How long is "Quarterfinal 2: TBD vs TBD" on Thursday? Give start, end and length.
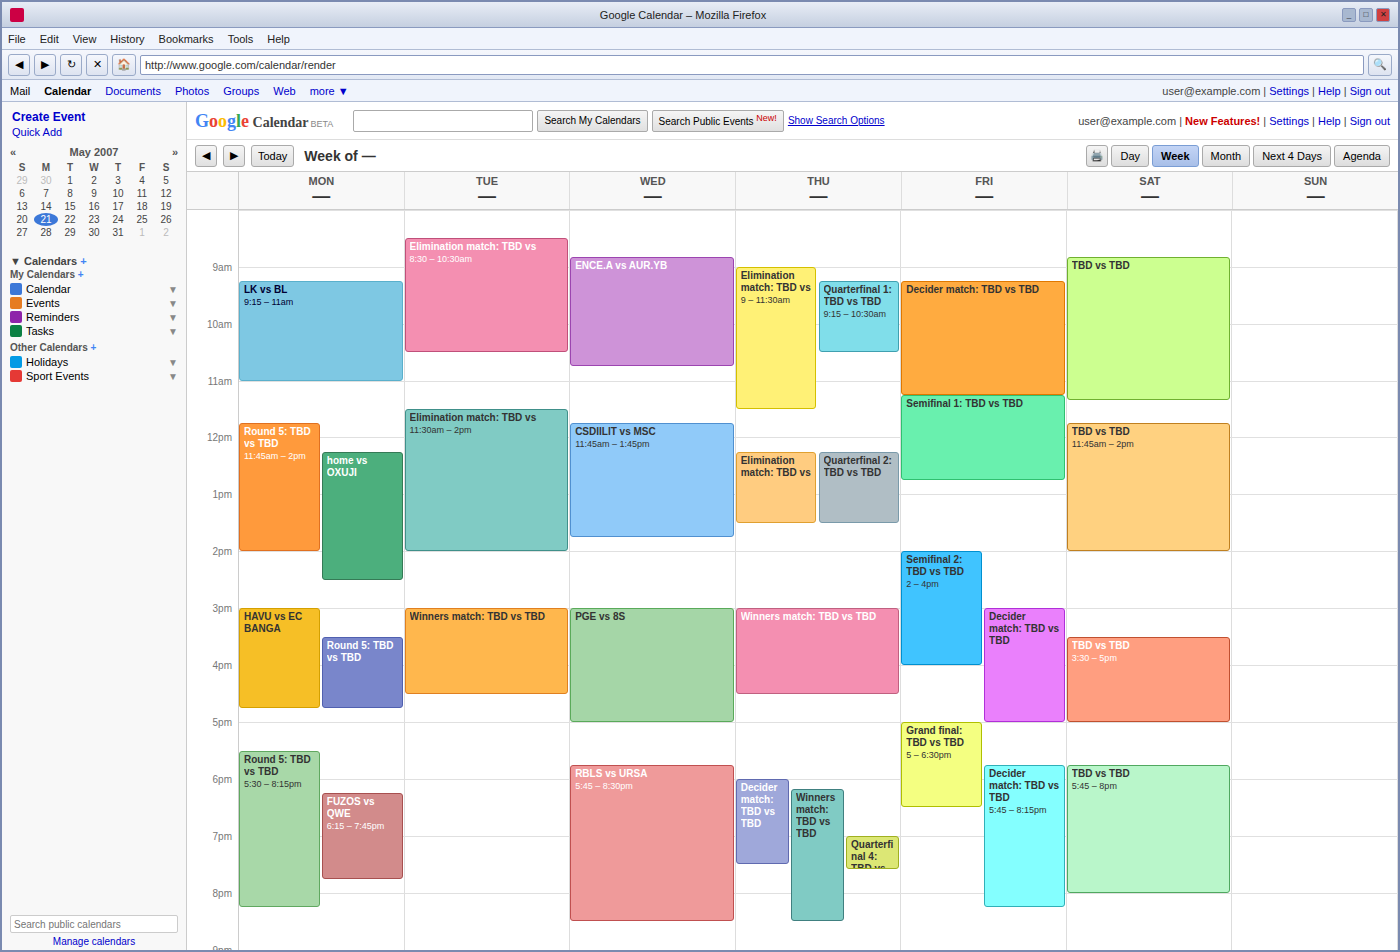
12:15 PM to 1:30 PM, 1 hour 15 minutes